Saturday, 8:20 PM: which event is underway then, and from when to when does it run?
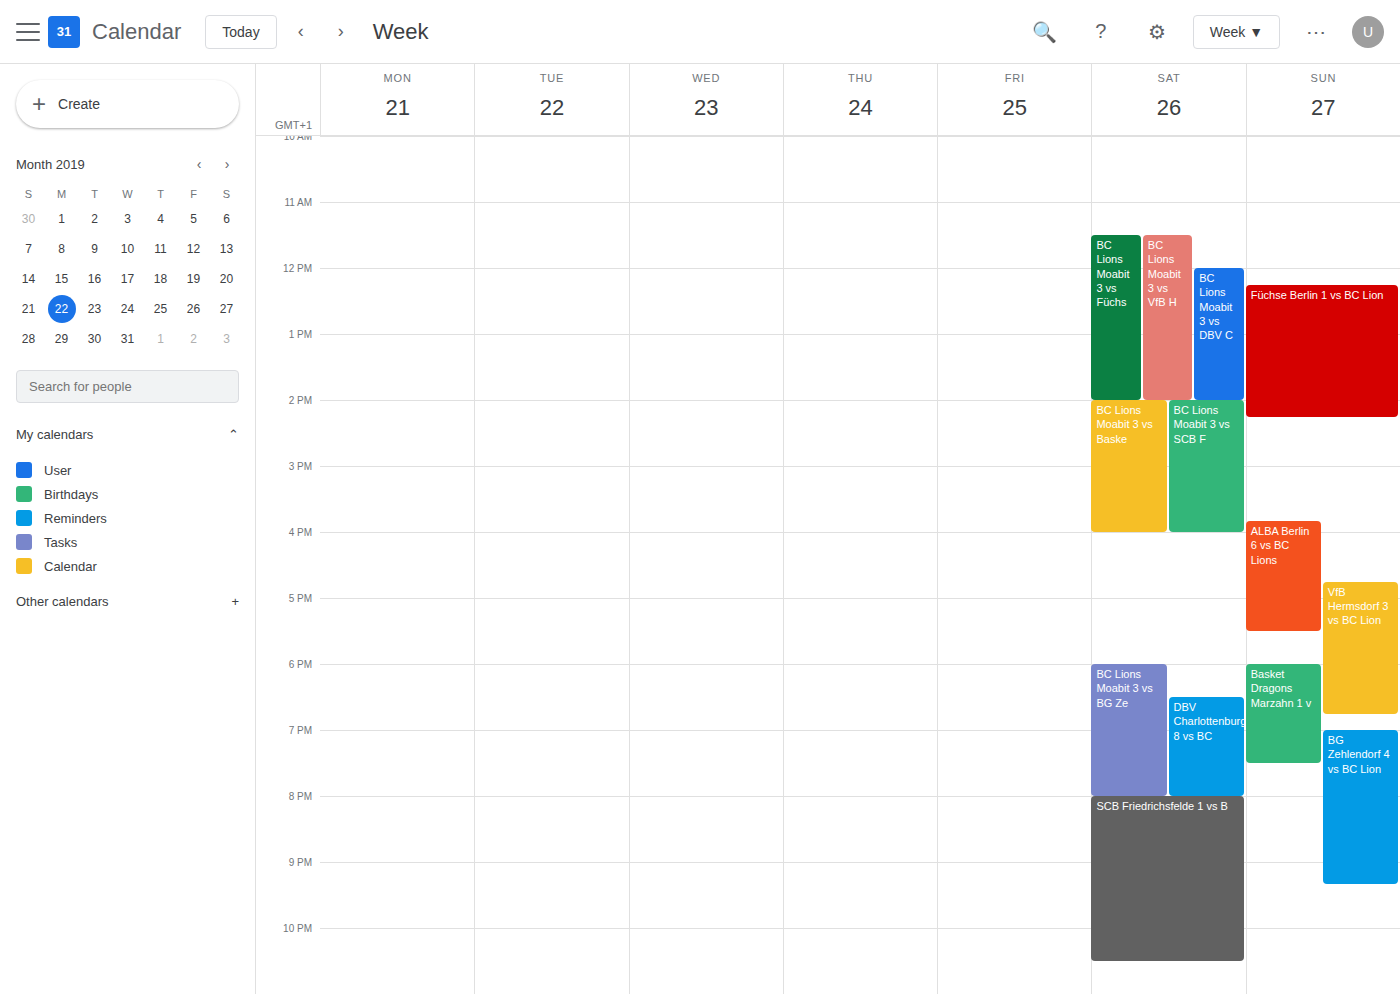
"SCB Friedrichsfelde 1 vs B", 8:00 PM to 10:30 PM